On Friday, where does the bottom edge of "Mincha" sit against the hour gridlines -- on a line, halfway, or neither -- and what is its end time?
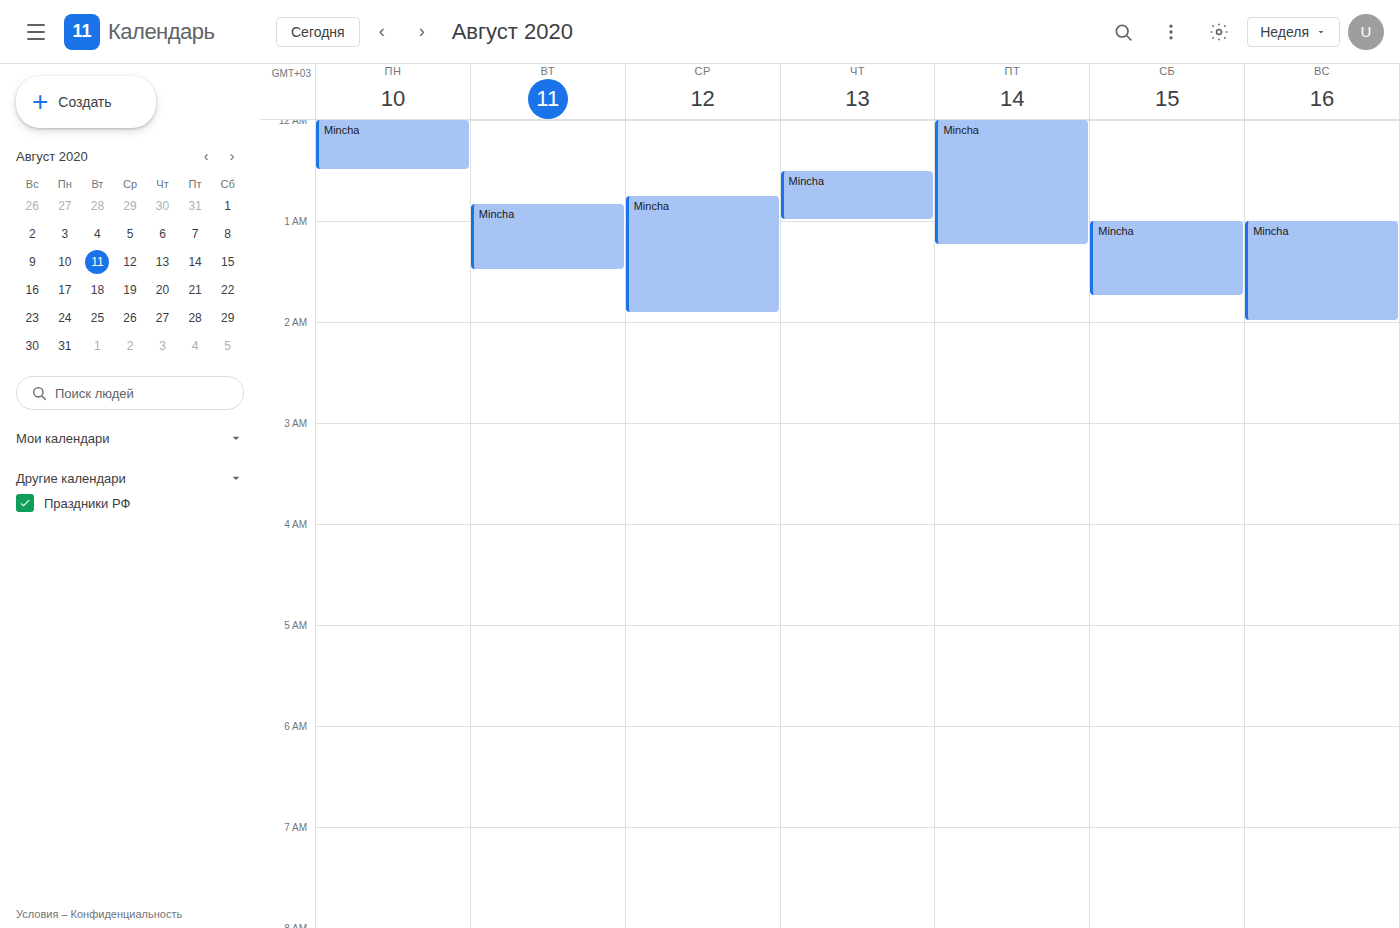
1:15 AM -- neither: a quarter of the way from the 1 AM line to the 2 AM line.